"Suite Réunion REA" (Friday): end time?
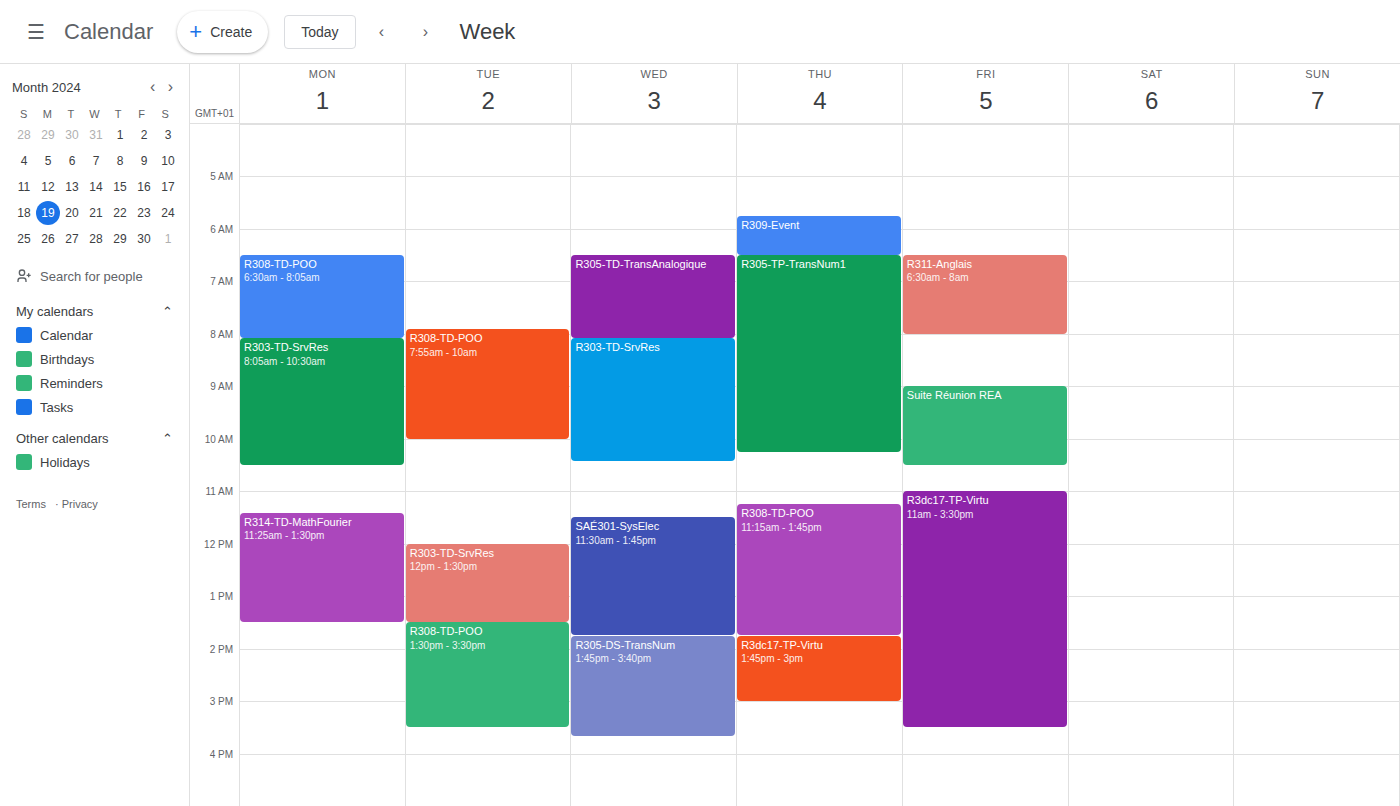
10:30 AM